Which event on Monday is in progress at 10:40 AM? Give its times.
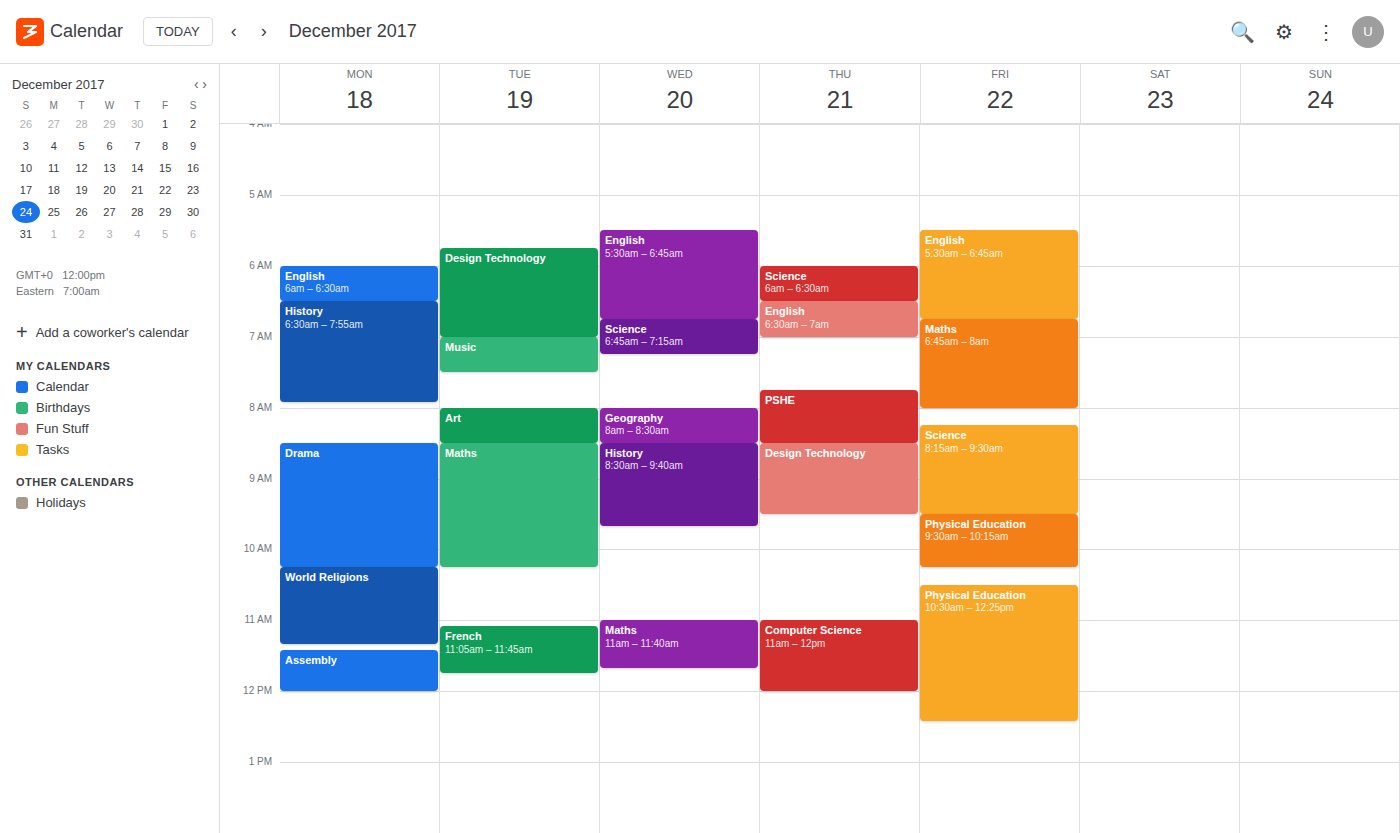
"World Religions", 10:15 AM to 11:20 AM